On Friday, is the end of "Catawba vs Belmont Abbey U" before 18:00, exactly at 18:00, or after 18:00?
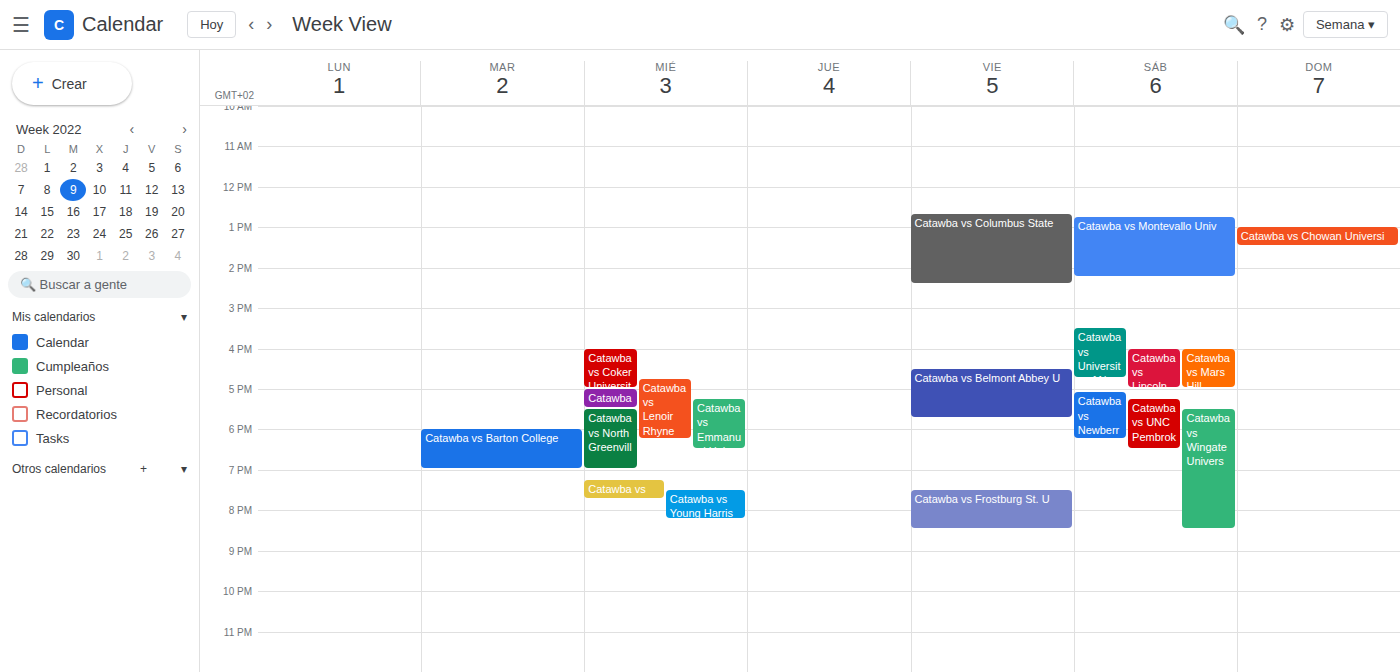
17:45 -- before 18:00, 15 minutes above the 18:00 line.